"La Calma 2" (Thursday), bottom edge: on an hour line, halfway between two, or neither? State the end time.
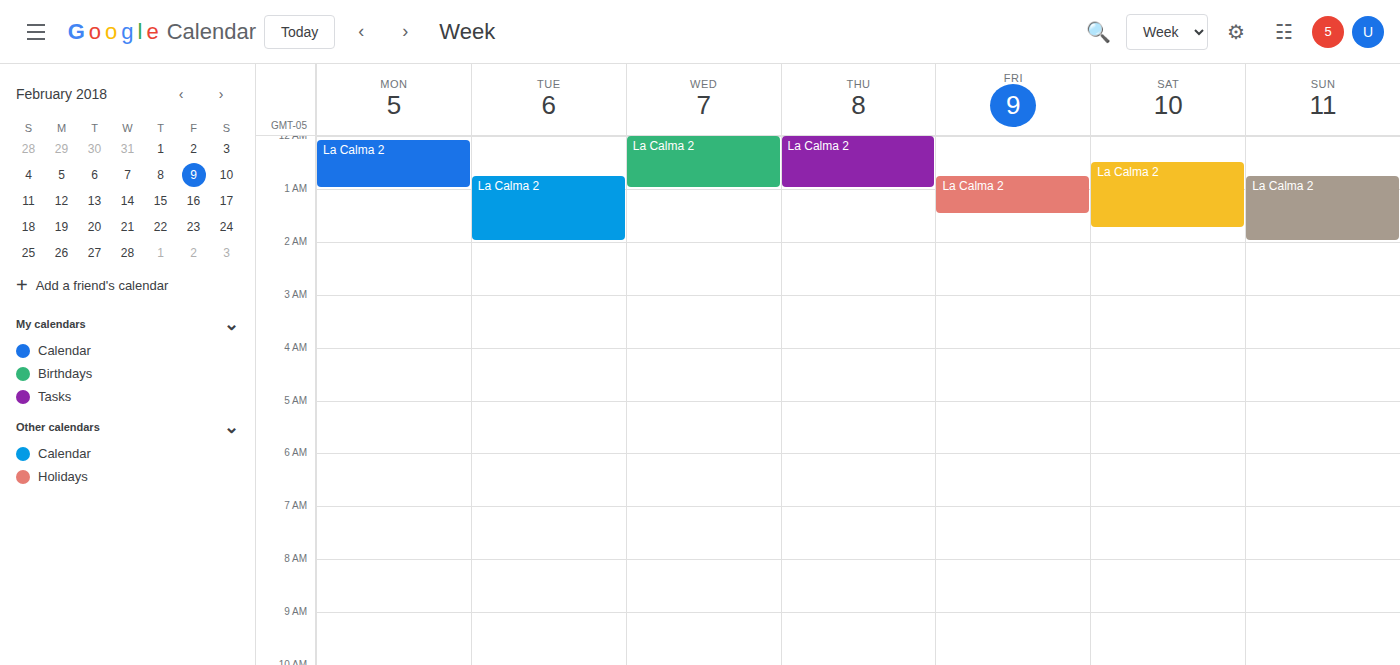
1:00 AM -- exactly on the 1 AM line.